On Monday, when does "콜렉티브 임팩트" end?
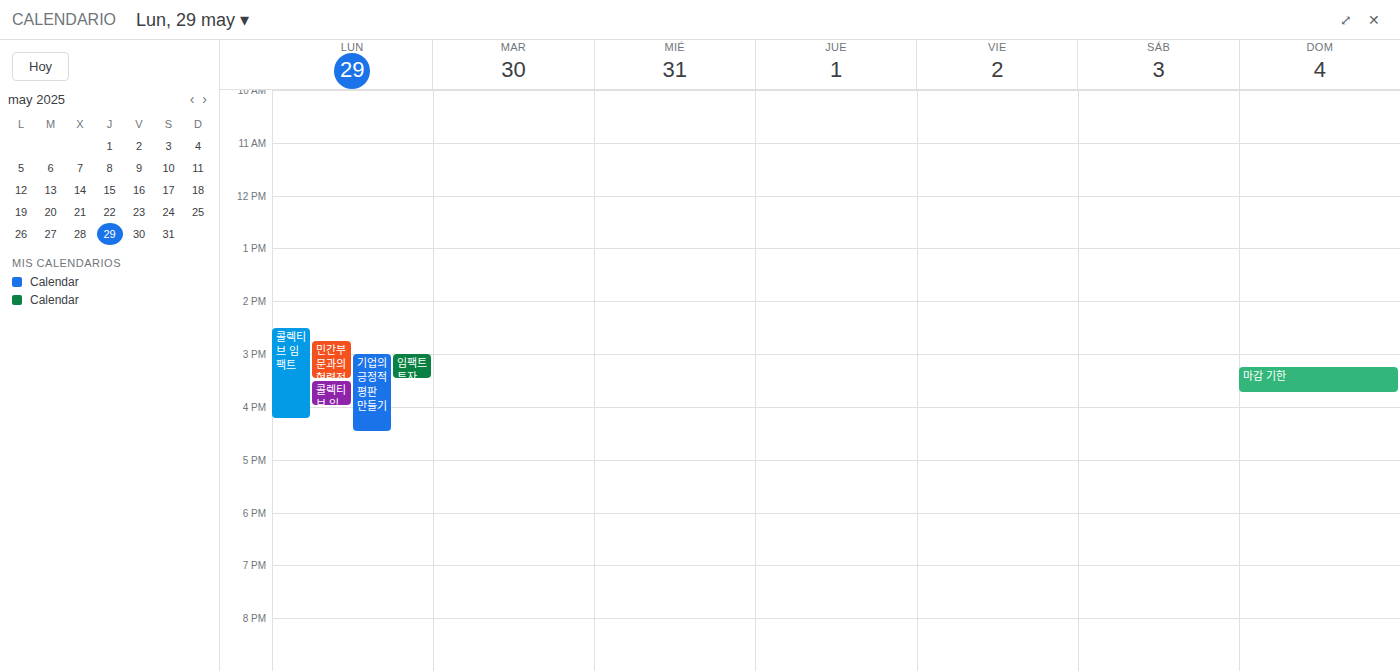
4:15 PM